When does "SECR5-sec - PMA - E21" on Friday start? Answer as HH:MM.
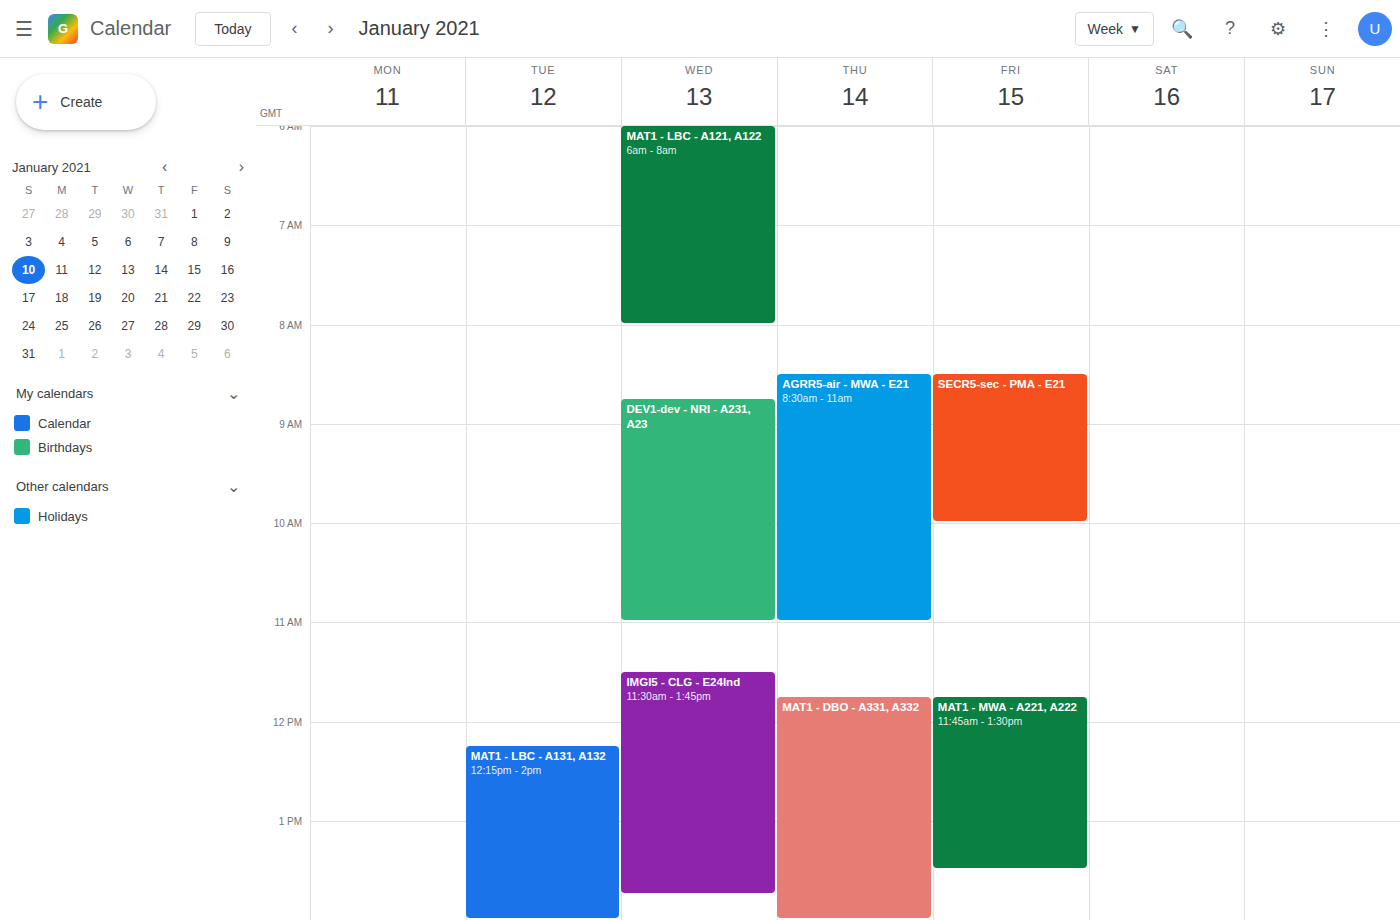
08:30